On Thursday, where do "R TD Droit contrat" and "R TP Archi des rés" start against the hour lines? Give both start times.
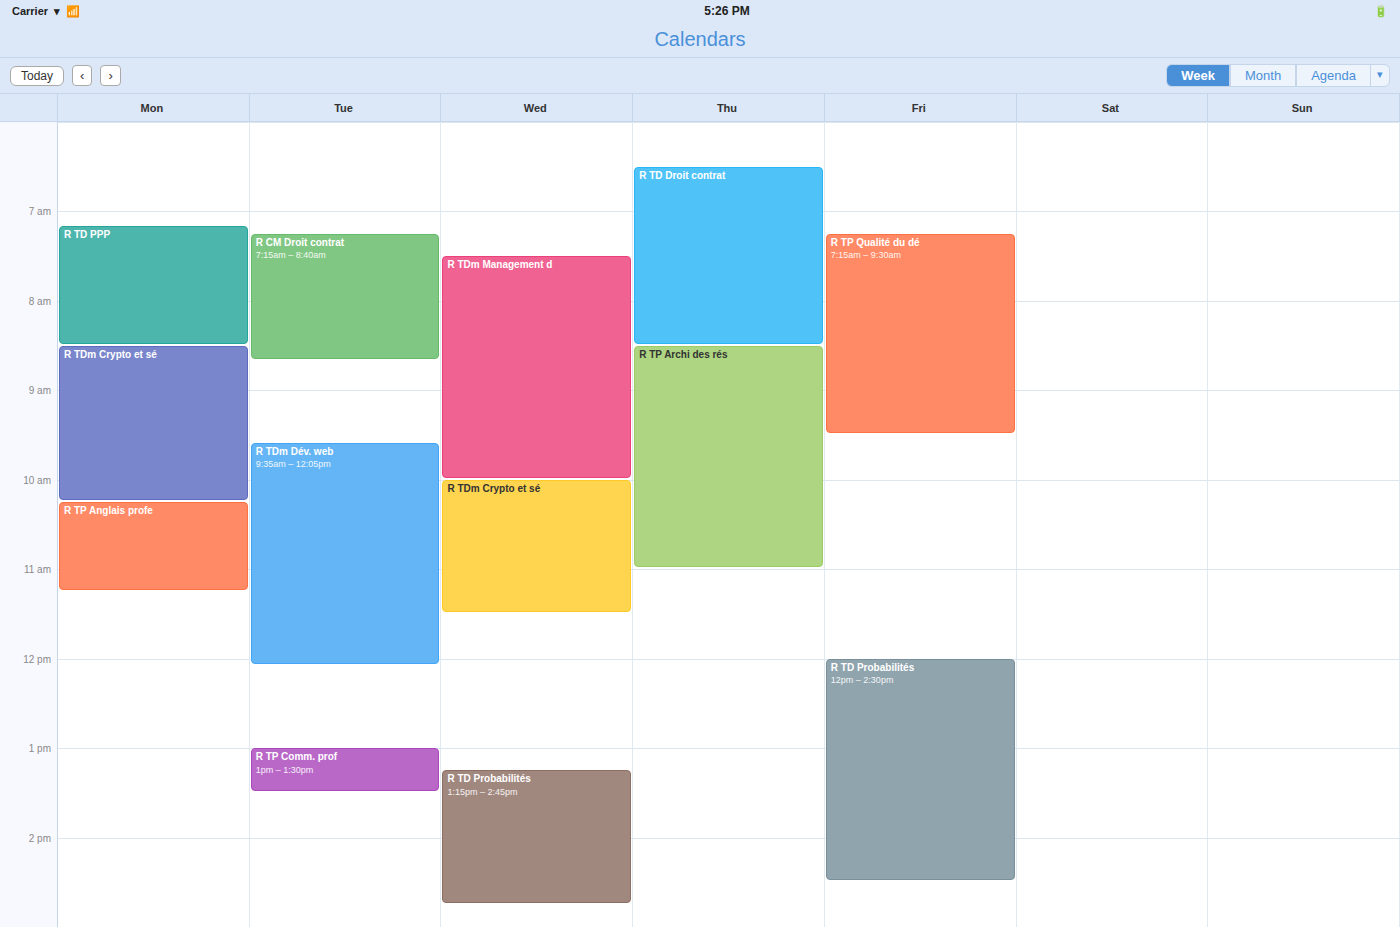
"R TD Droit contrat": 6:30 AM, halfway between the 6 AM and 7 AM lines. "R TP Archi des rés": 8:30 AM, halfway between the 8 AM and 9 AM lines.